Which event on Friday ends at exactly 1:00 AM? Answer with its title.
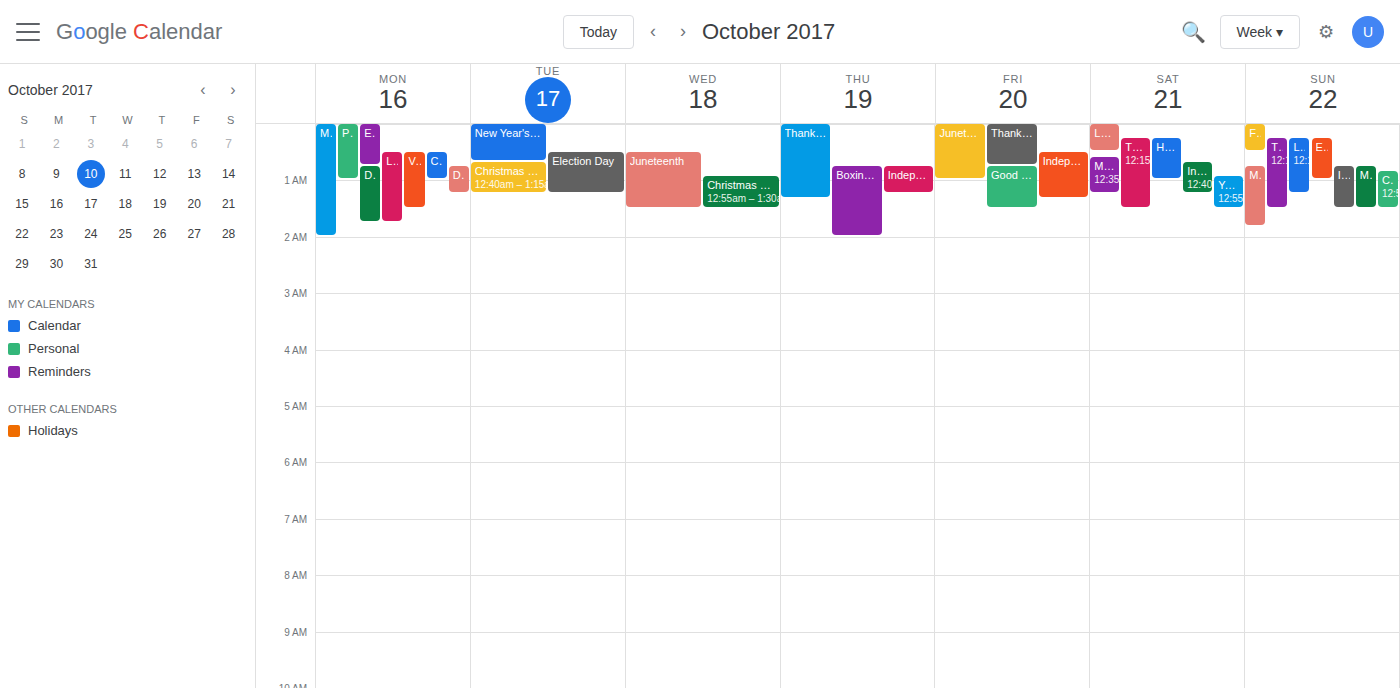
"Juneteenth (Observed)"